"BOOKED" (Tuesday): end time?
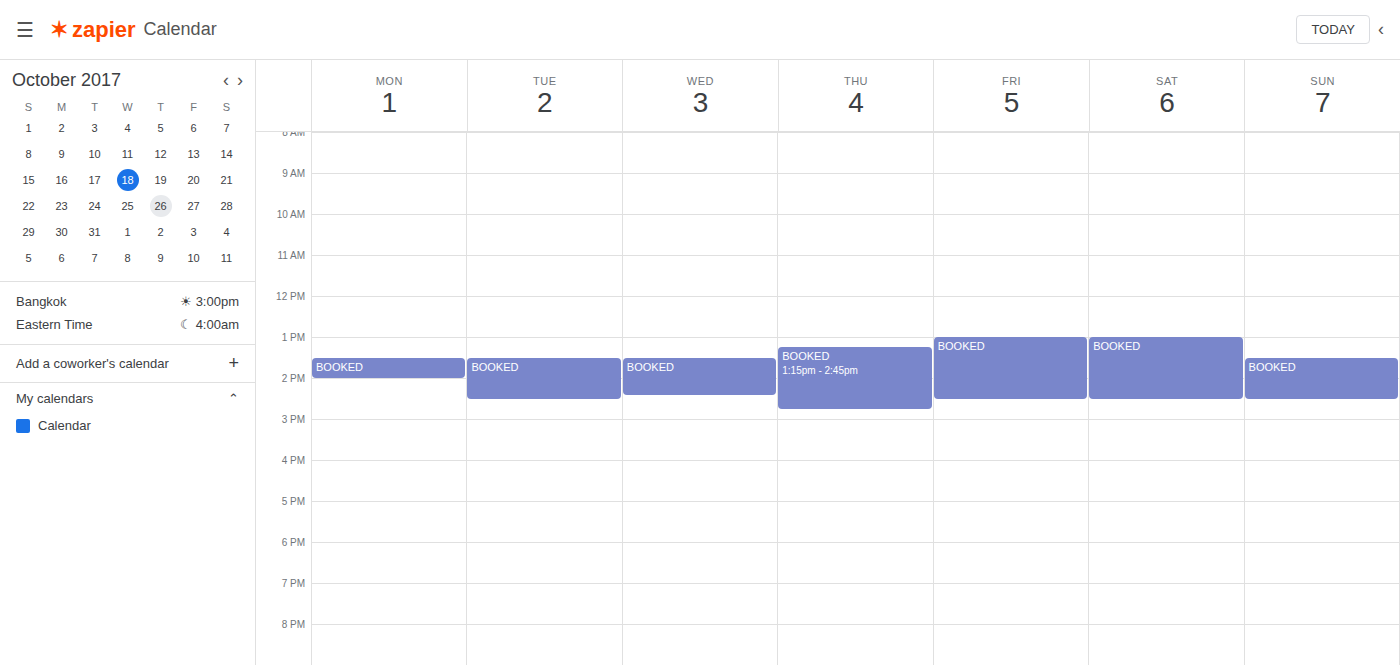
2:30 PM